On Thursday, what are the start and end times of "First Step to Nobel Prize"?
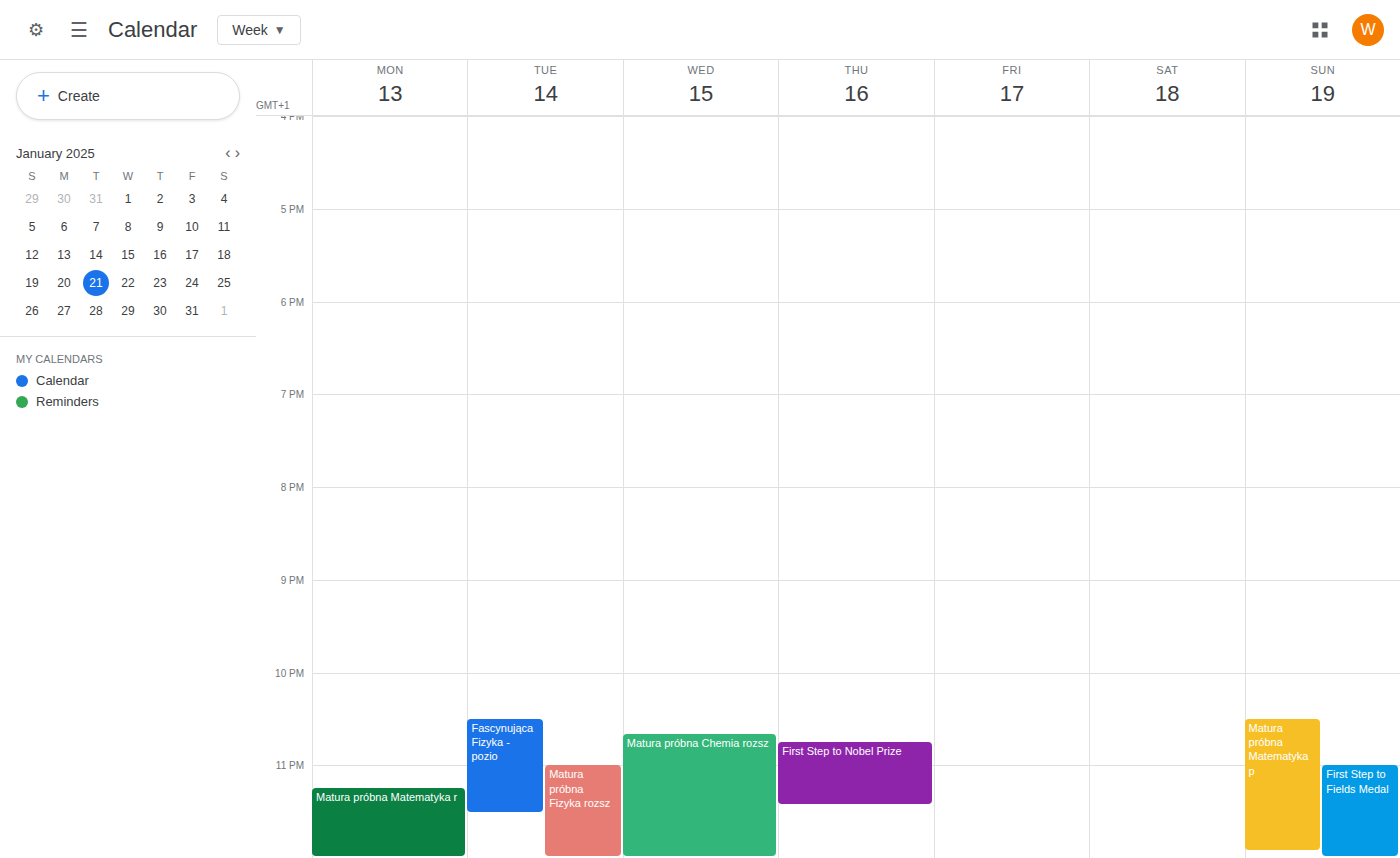
10:45 PM to 11:25 PM